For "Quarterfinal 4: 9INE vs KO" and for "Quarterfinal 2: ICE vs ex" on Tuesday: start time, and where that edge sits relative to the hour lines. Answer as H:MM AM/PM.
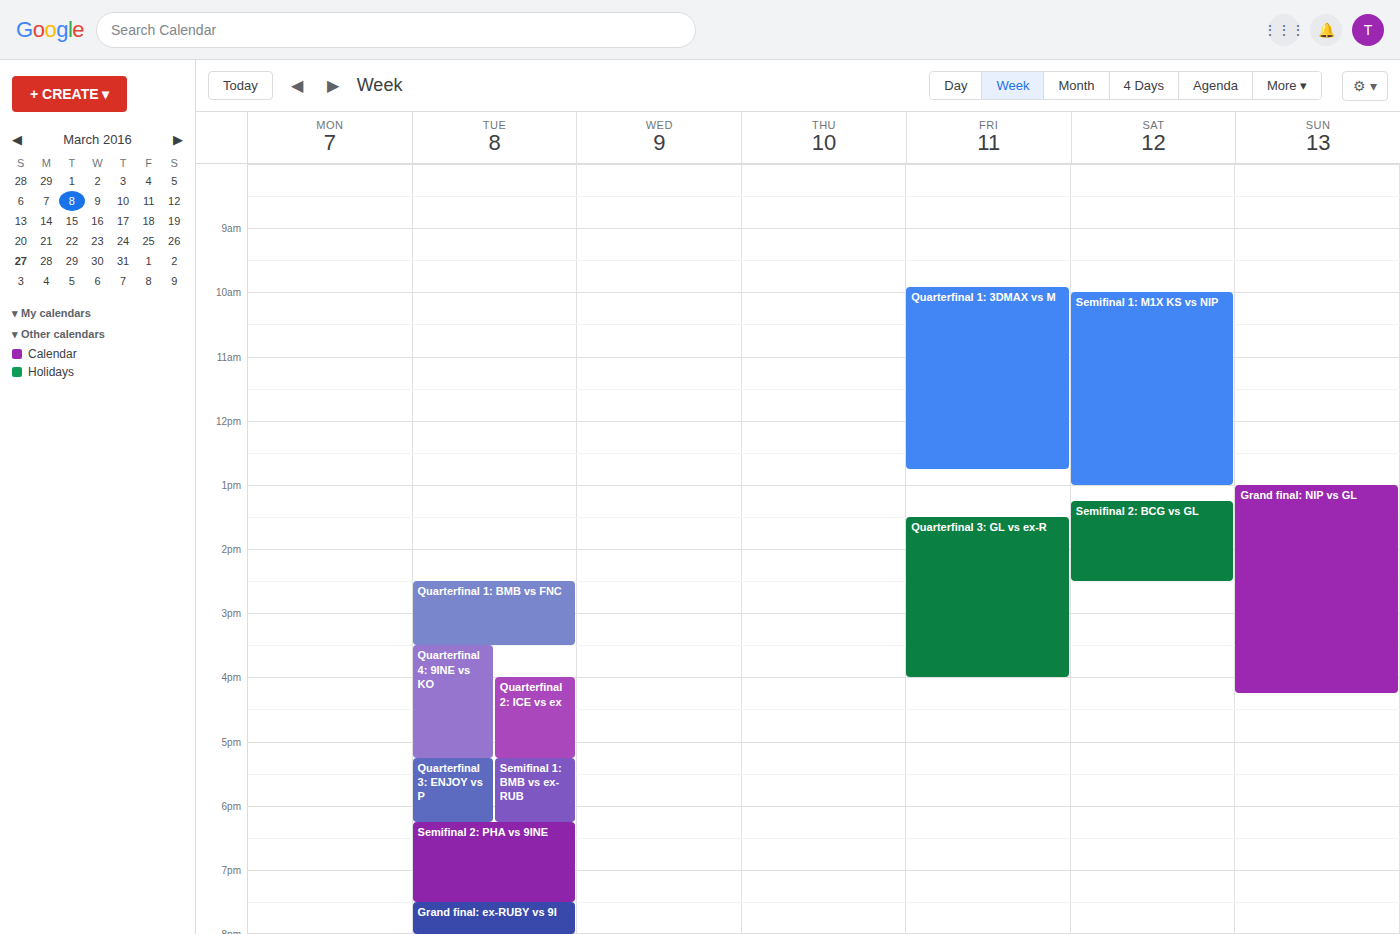
"Quarterfinal 4: 9INE vs KO": 3:30 PM, halfway between the 3 PM and 4 PM lines. "Quarterfinal 2: ICE vs ex": 4:00 PM, exactly on the 4 PM line.